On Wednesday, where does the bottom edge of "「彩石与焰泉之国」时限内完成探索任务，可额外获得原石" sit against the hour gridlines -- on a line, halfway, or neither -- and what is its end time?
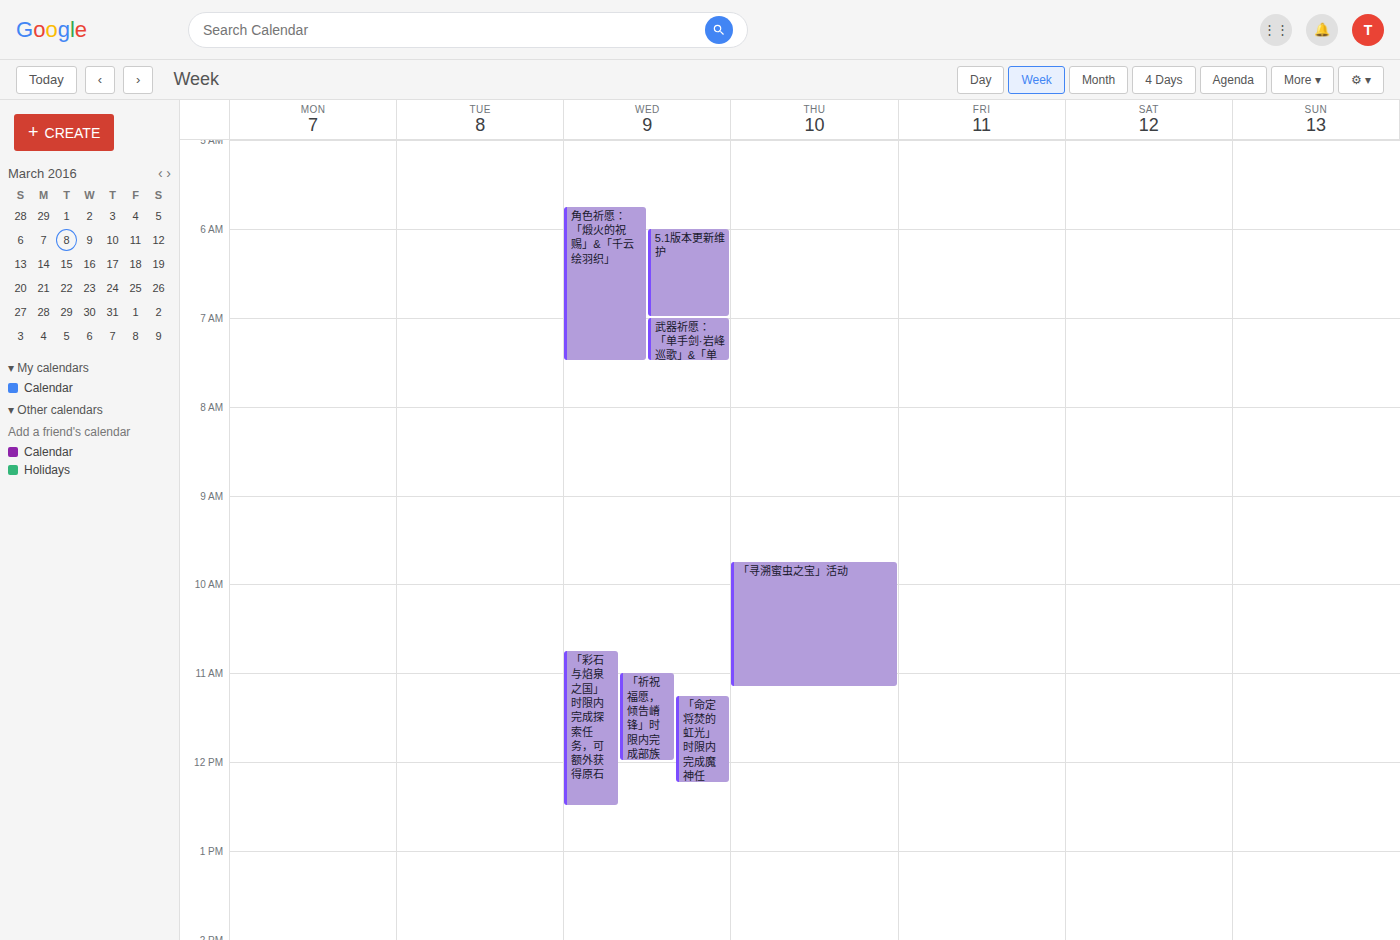
12:30 PM -- halfway between the 12 PM and 1 PM lines.